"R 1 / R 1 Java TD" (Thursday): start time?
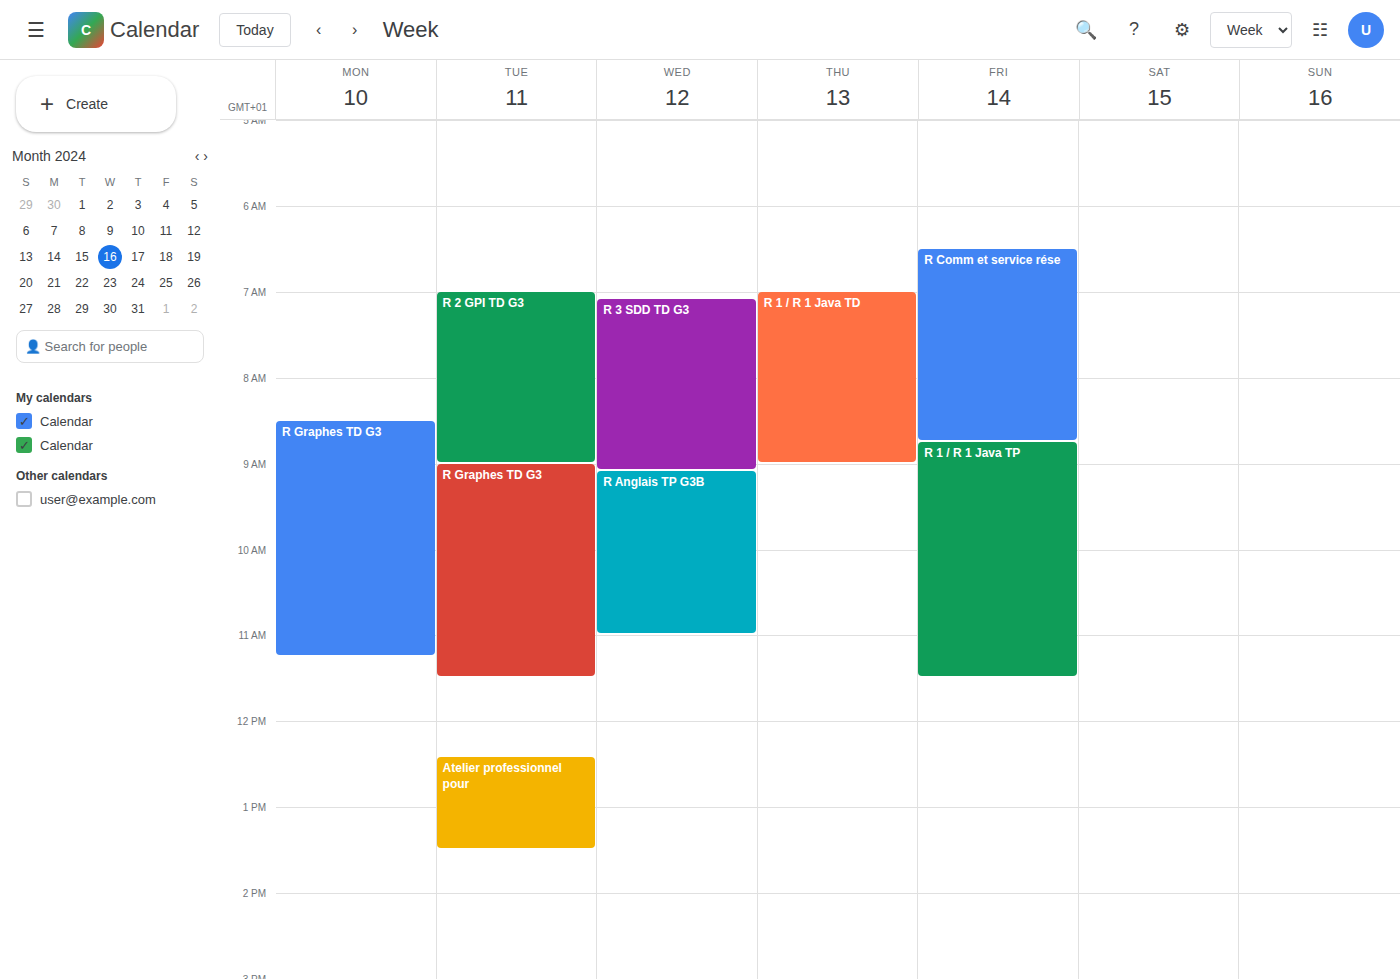
7:00 AM